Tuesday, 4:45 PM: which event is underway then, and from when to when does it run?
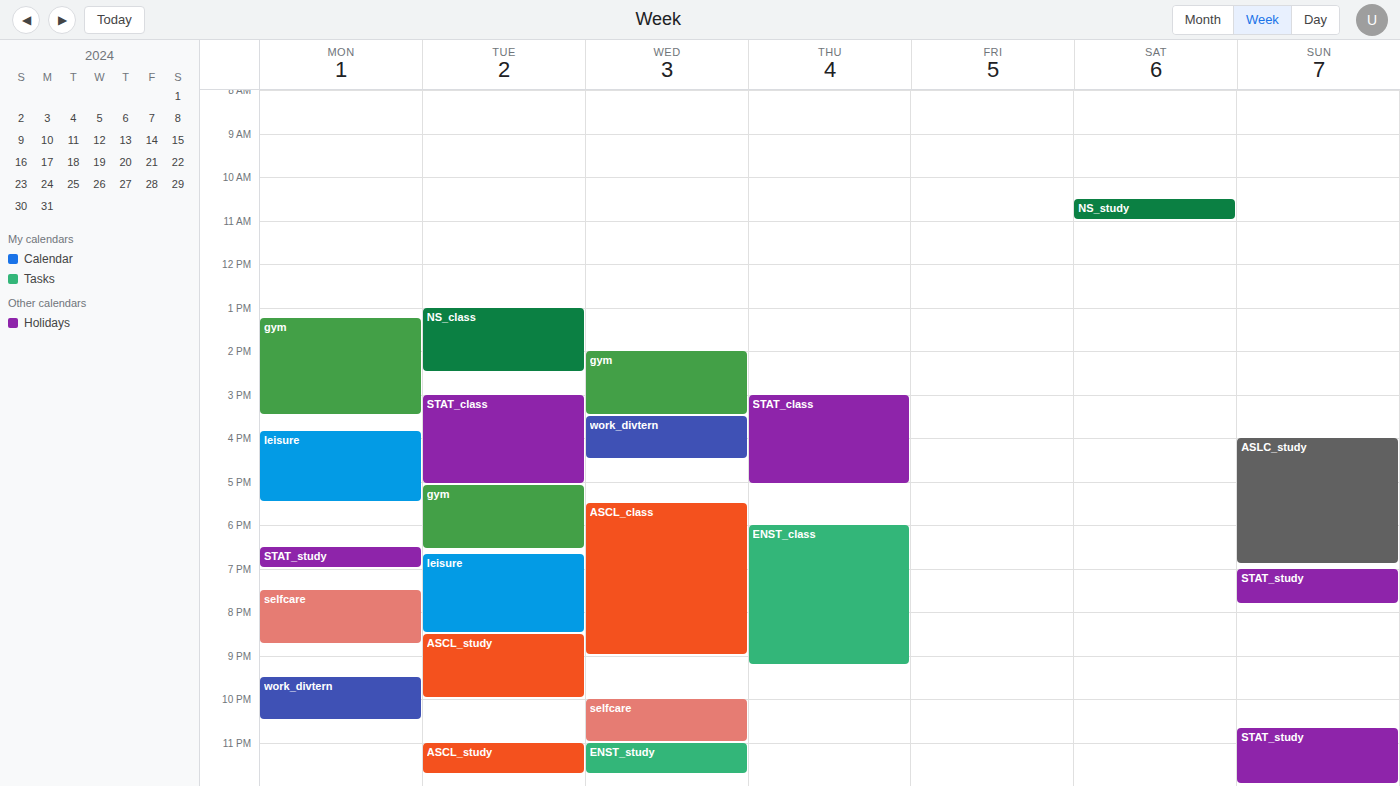
"STAT_class", 3:00 PM to 5:05 PM